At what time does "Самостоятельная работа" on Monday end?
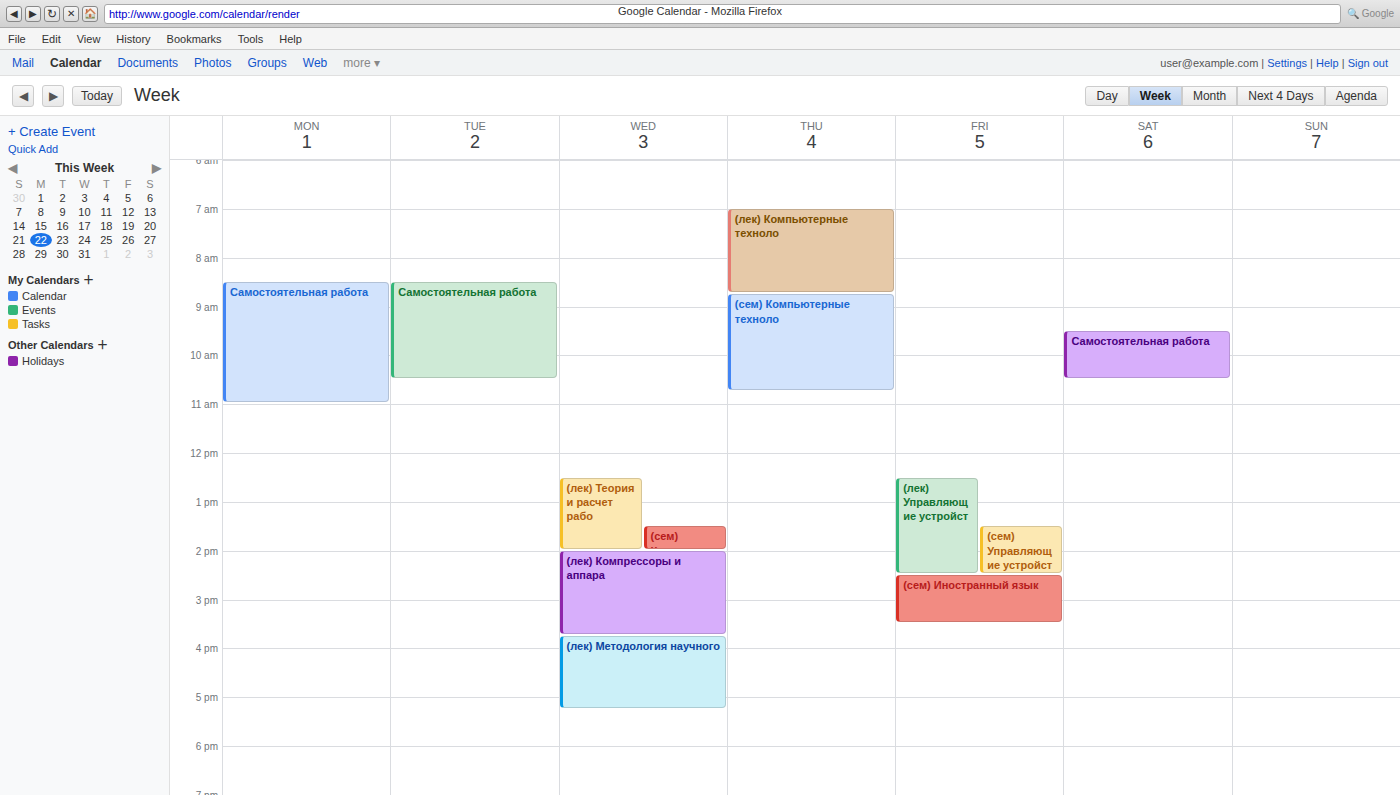
11:00 AM